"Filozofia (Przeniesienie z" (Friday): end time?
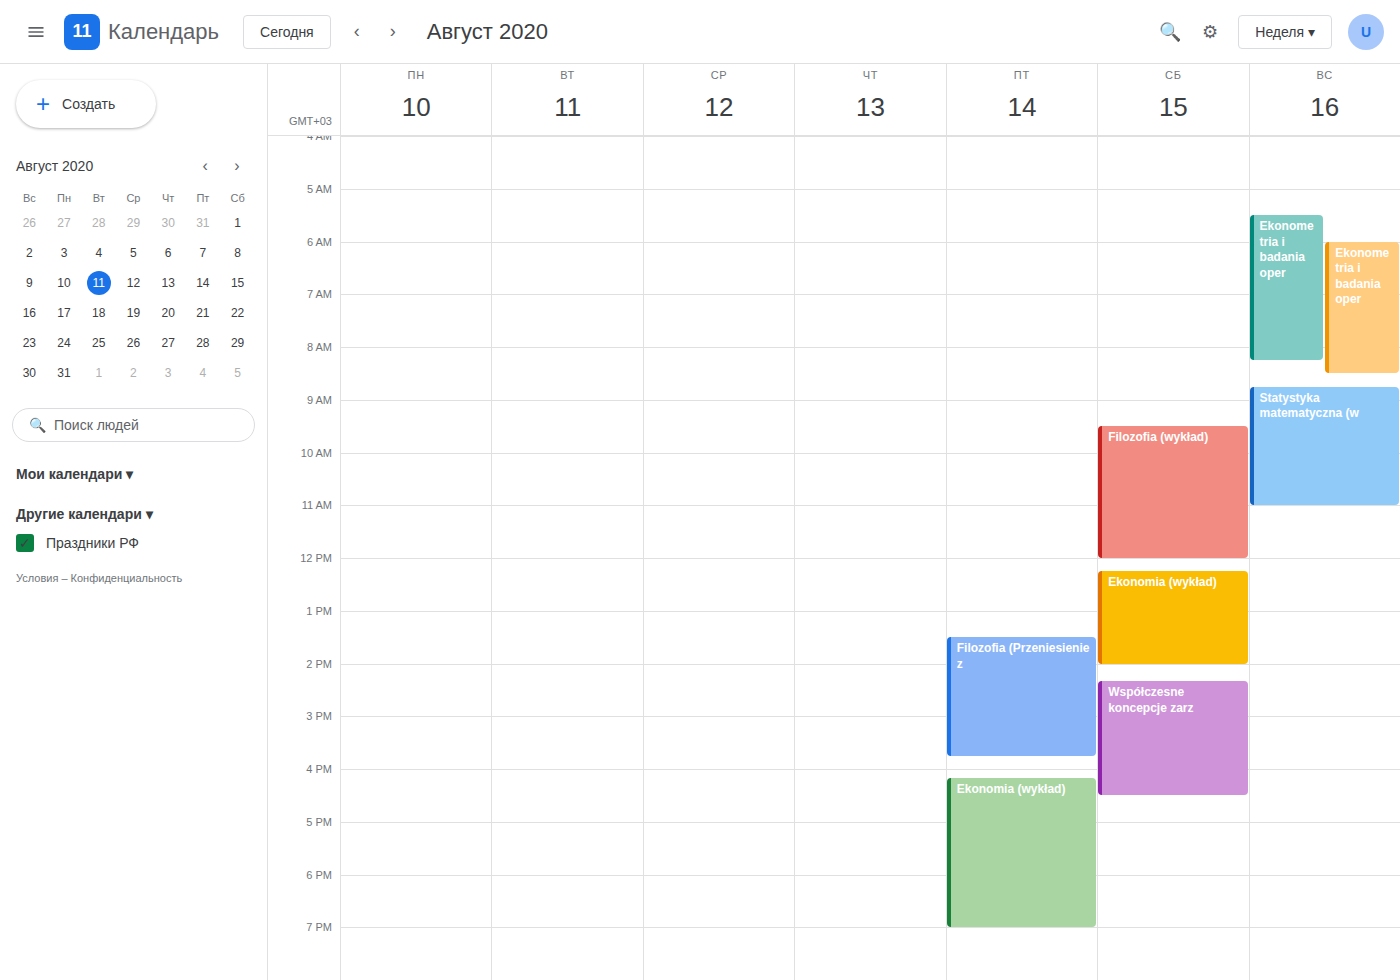
3:45 PM